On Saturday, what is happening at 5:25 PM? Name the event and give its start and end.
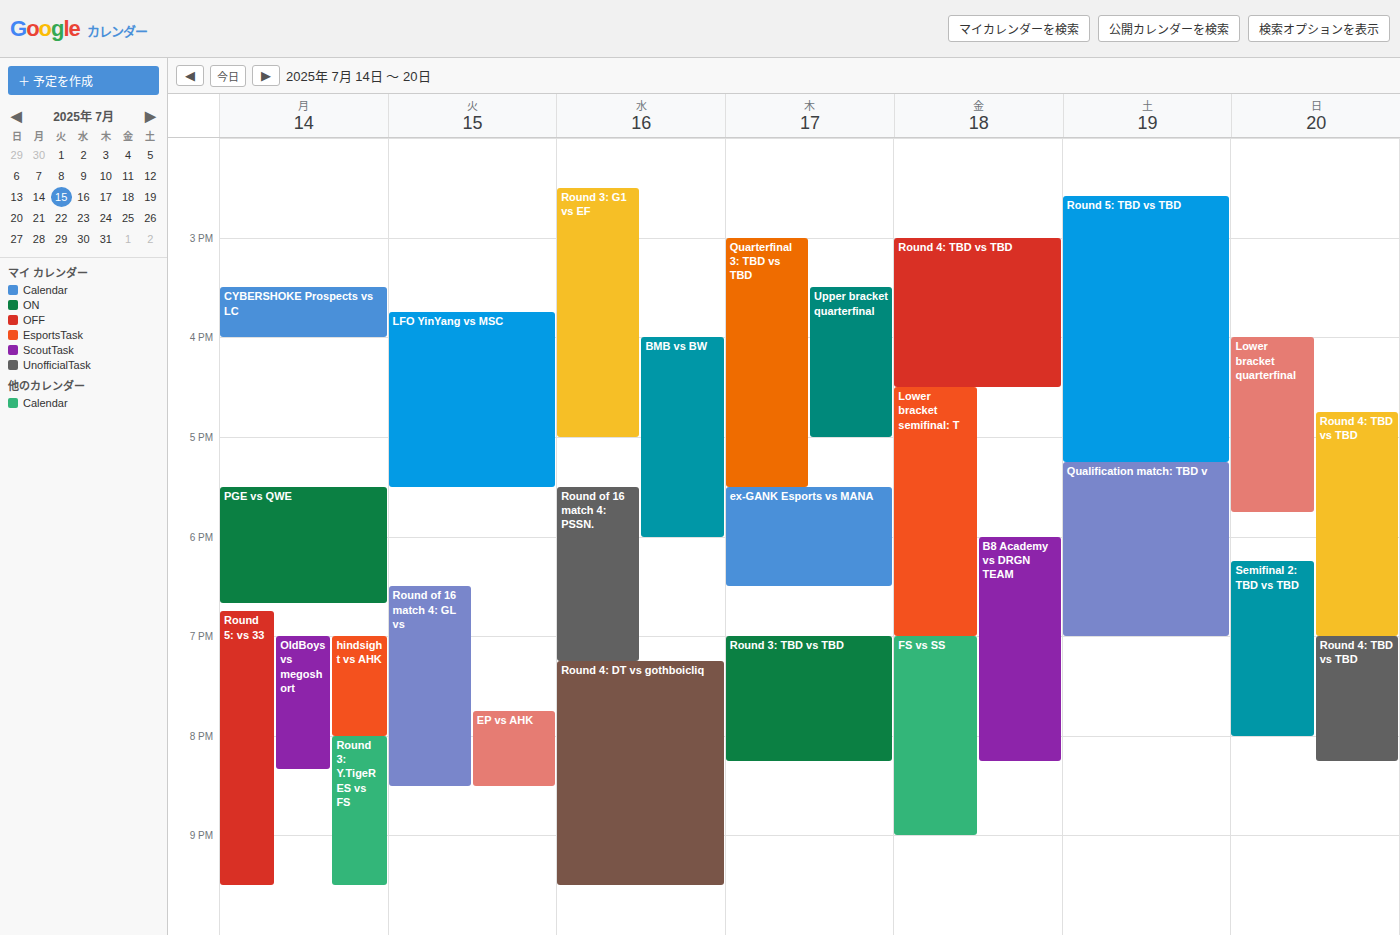
"Qualification match: TBD v", 5:15 PM to 7:00 PM